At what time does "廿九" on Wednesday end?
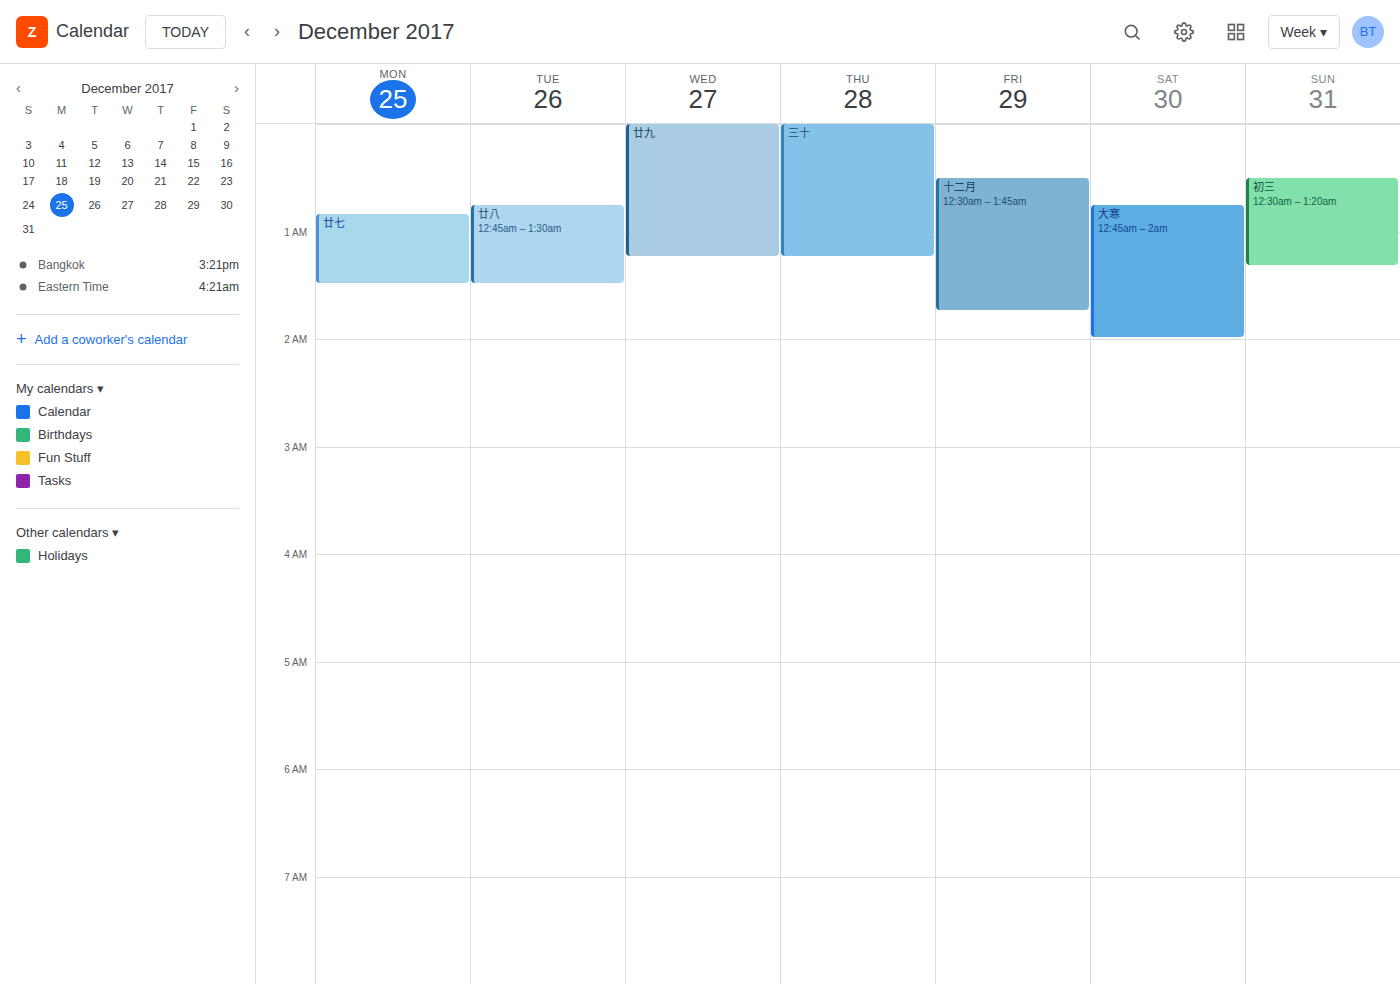
1:15 AM